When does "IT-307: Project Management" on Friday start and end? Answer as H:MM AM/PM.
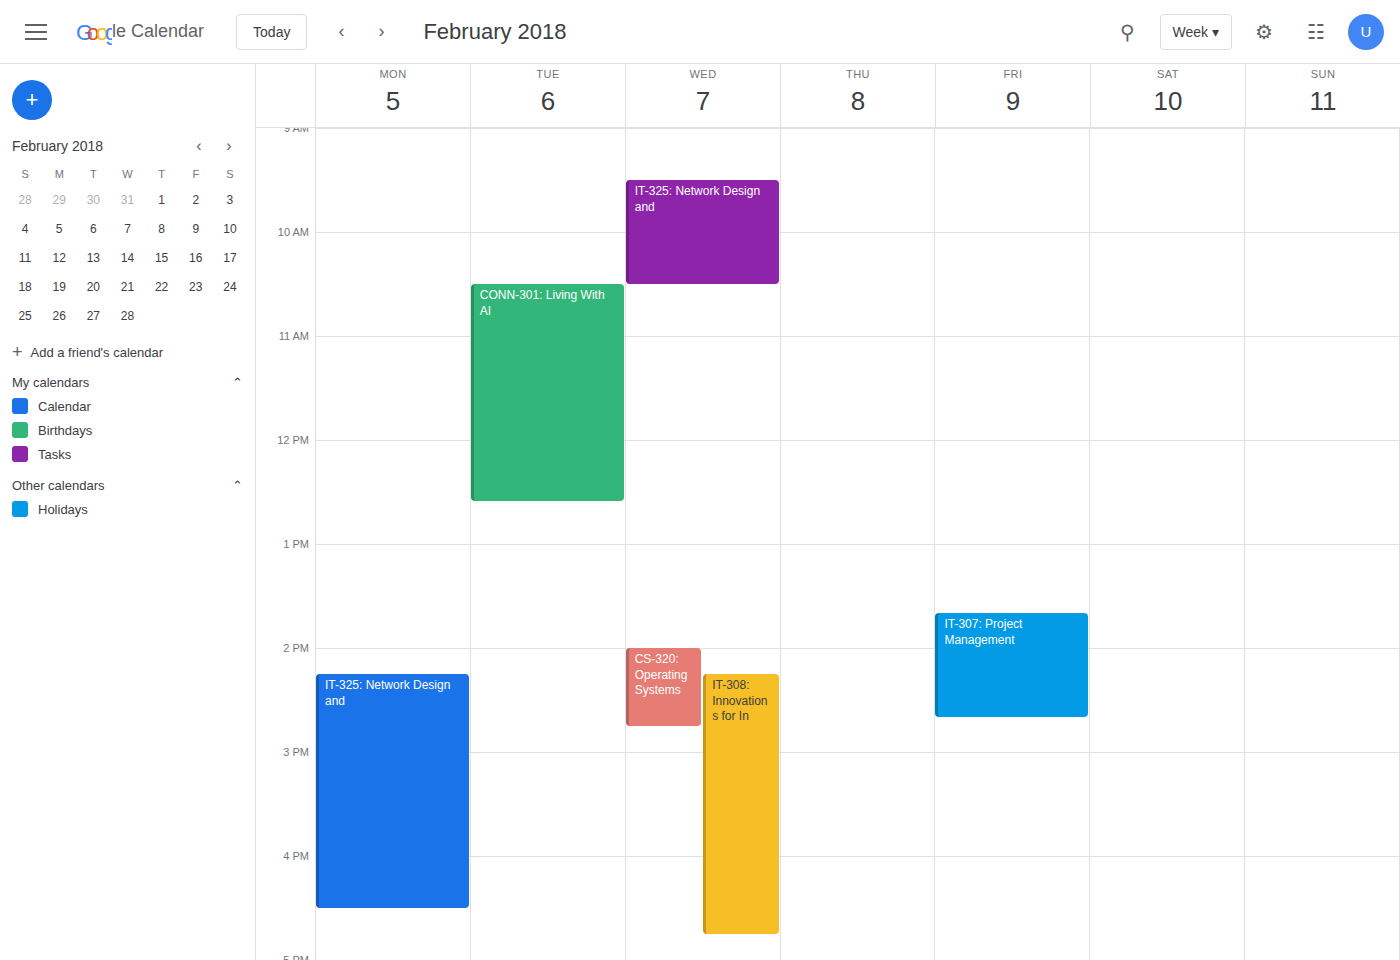
1:40 PM to 2:40 PM